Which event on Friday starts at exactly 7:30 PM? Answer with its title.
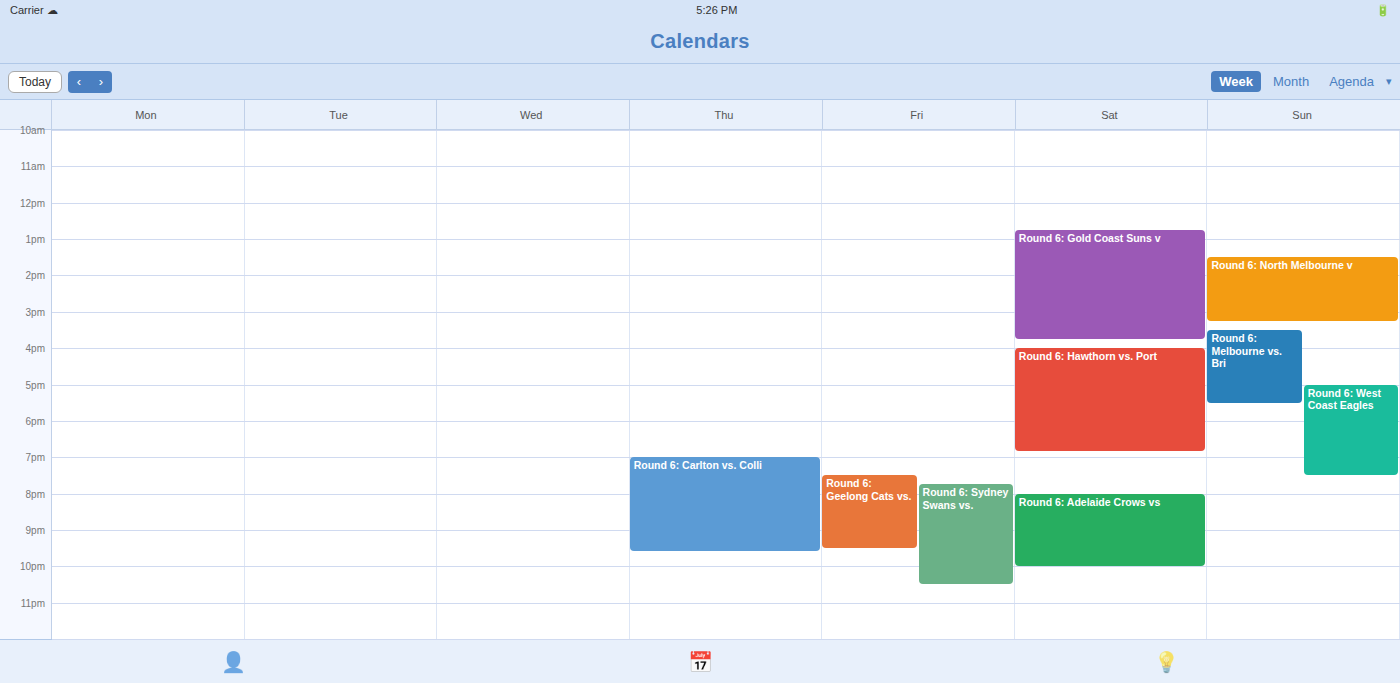
"Round 6: Geelong Cats vs."